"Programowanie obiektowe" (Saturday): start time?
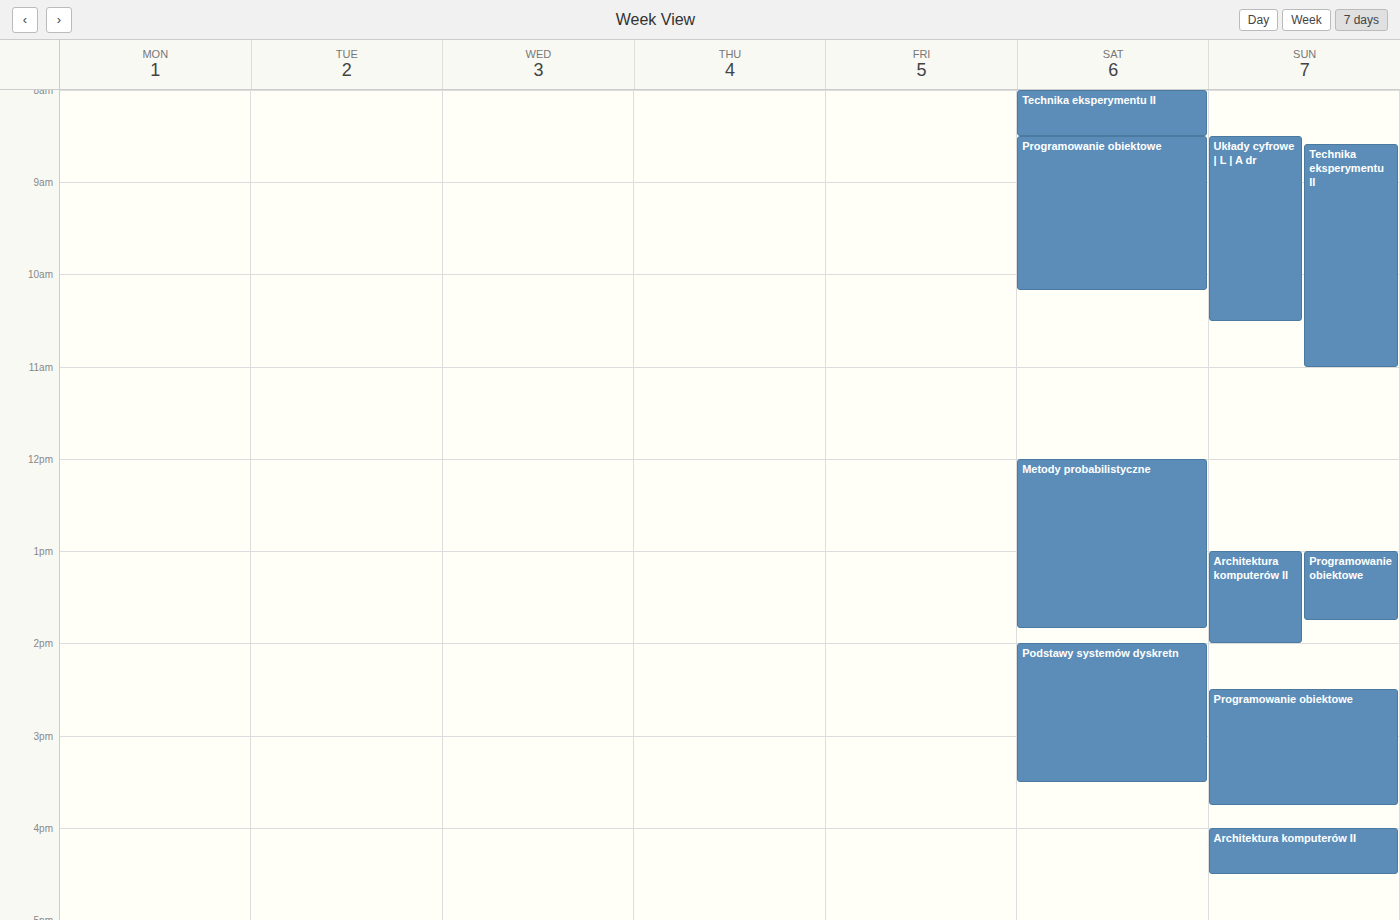
08:30